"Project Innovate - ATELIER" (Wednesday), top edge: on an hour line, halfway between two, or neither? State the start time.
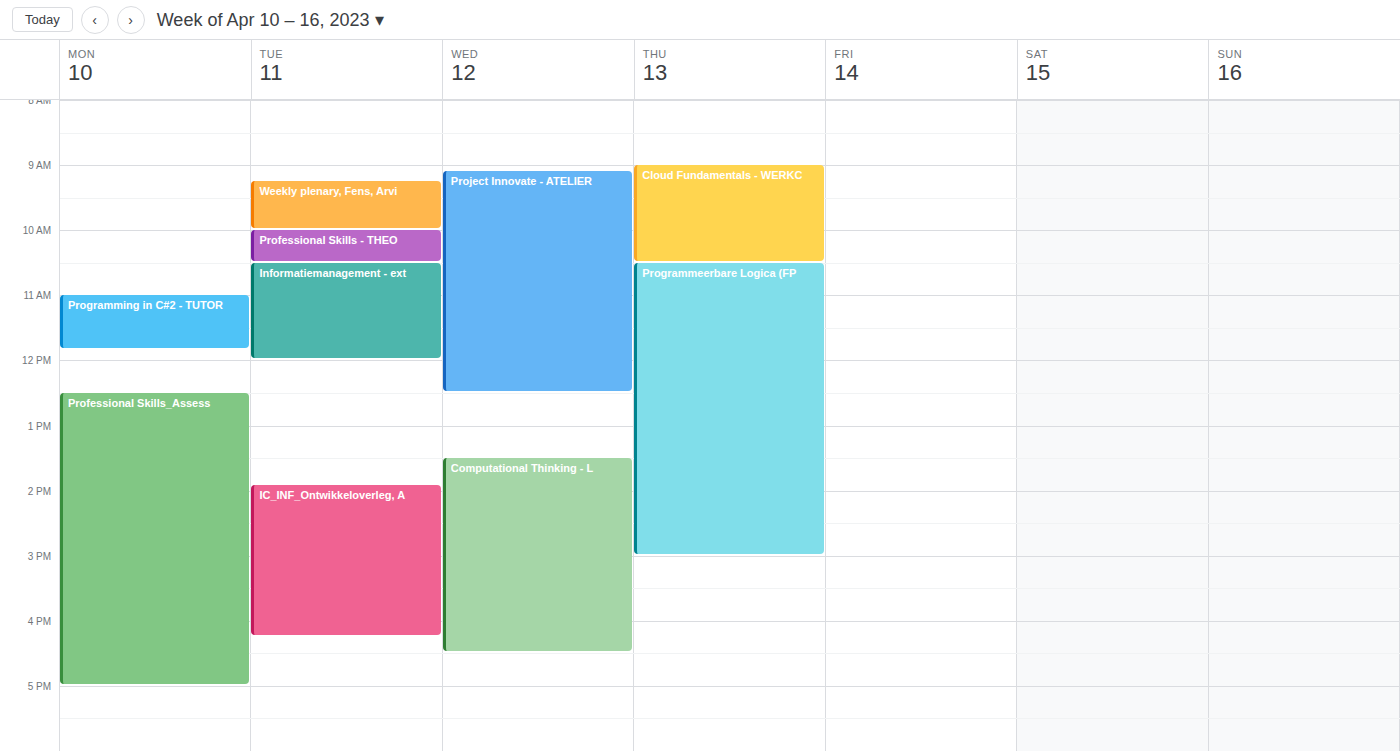
9:05 AM -- neither: 5 minutes below the 9 AM line and 55 minutes above the 10 AM line.